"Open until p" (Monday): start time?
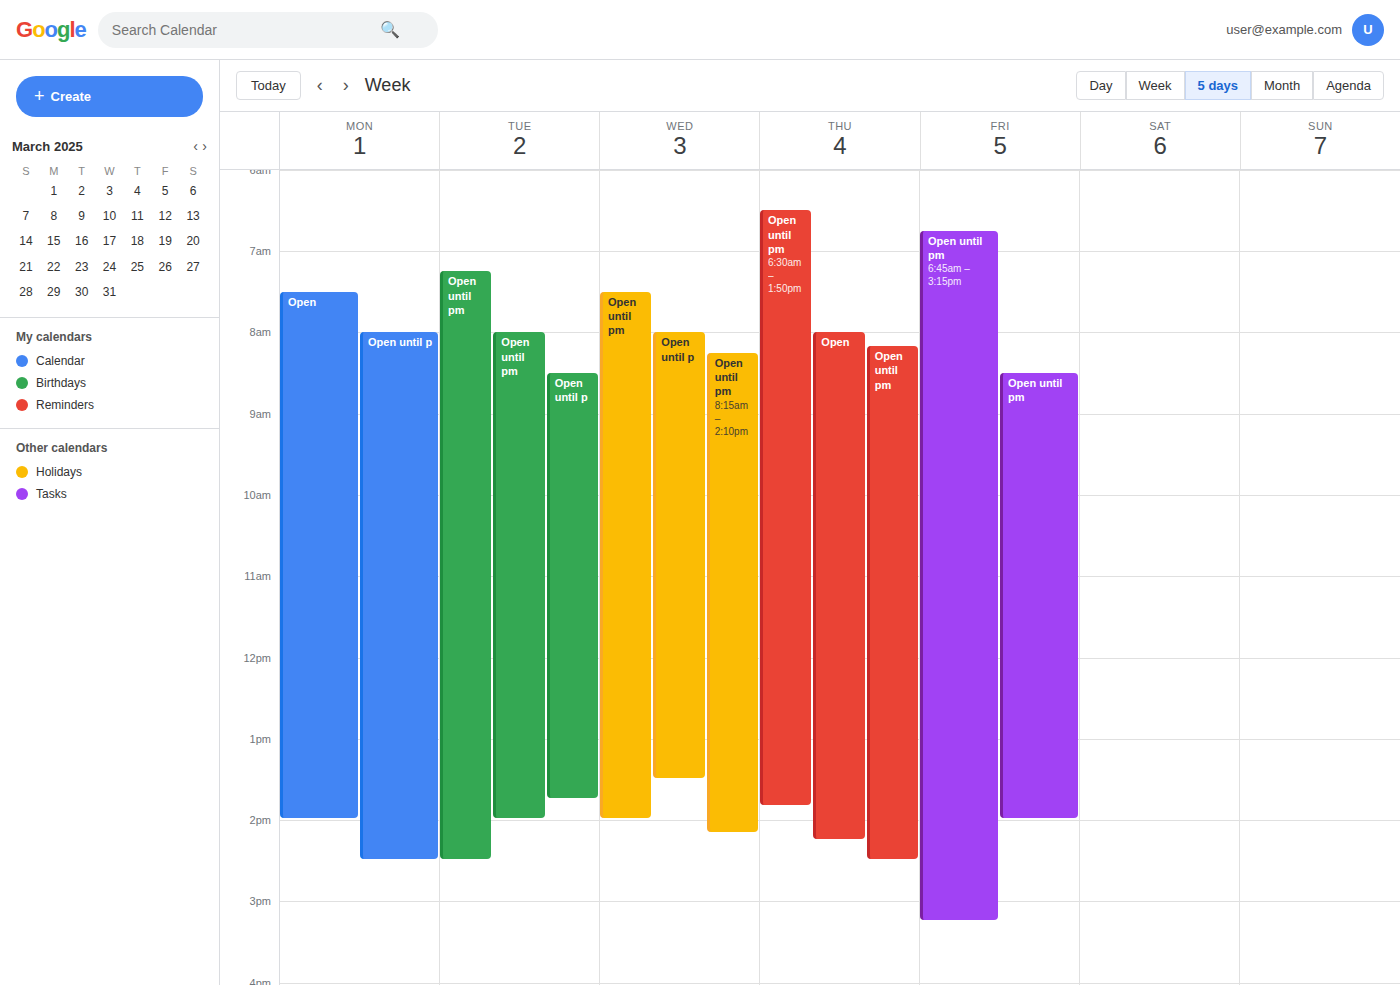
08:00